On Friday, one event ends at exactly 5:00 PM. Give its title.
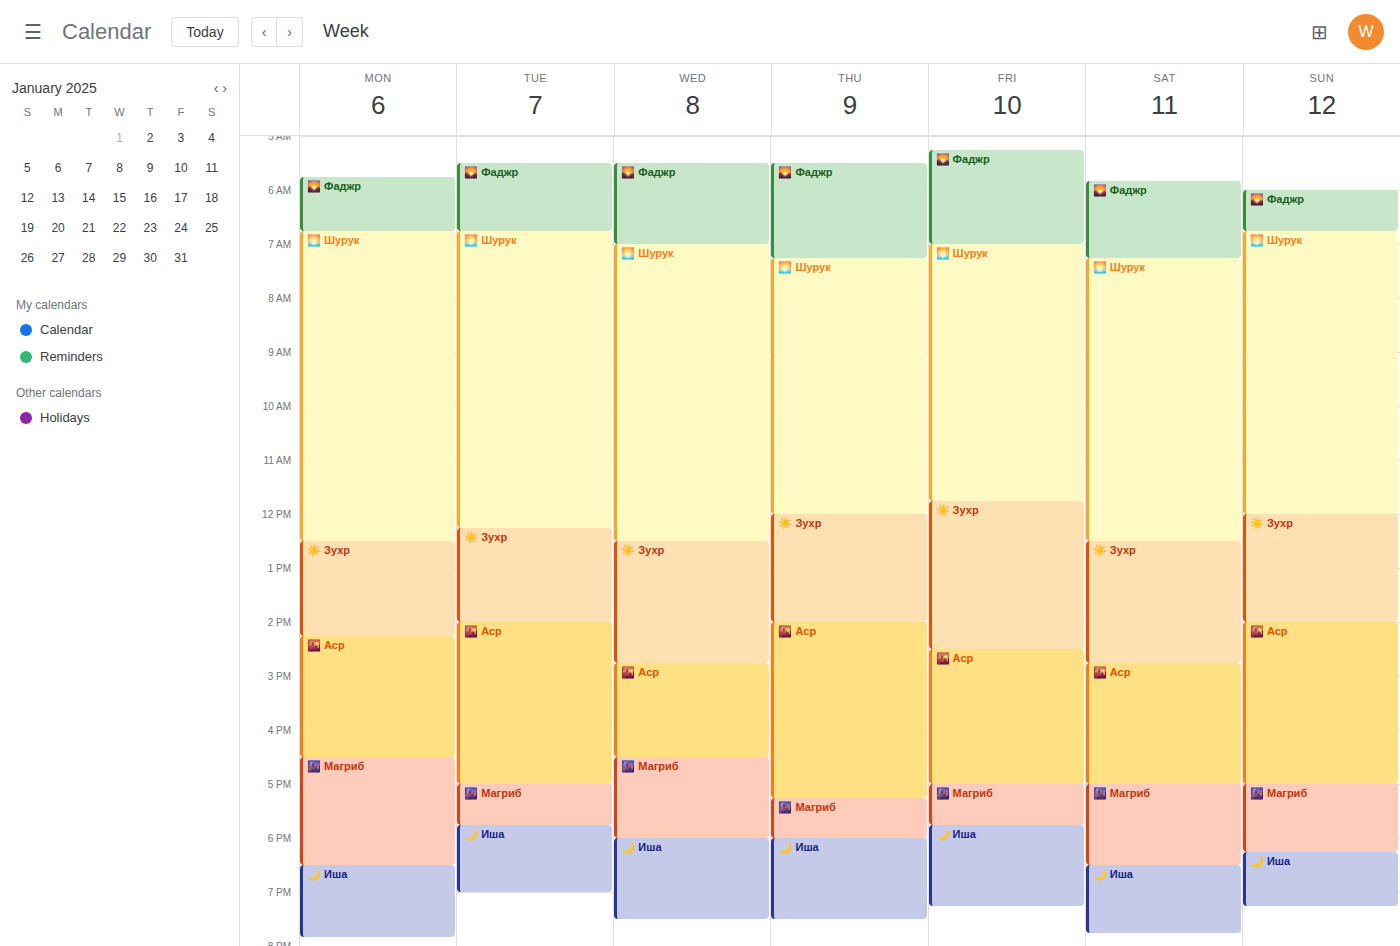
"🌇 Аср"